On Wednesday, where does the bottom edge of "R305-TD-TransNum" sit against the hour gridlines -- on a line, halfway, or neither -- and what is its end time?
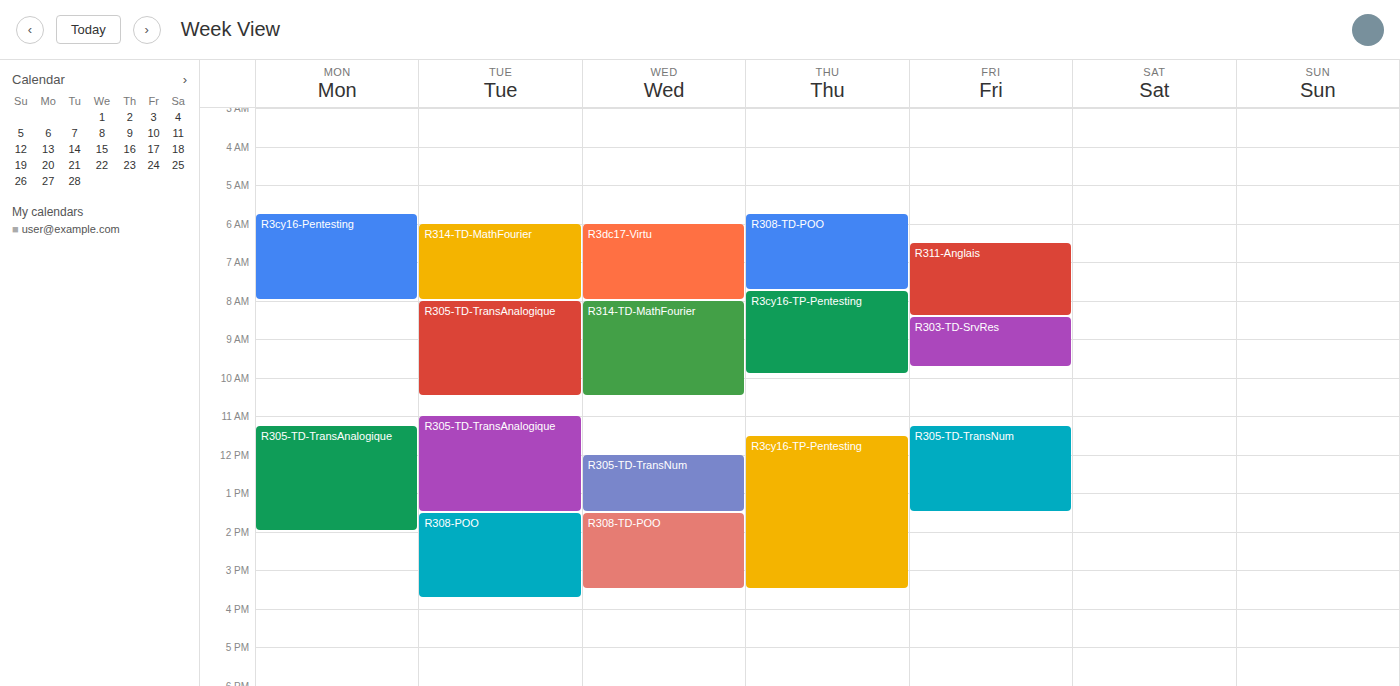
1:30 PM -- halfway between the 1 PM and 2 PM lines.